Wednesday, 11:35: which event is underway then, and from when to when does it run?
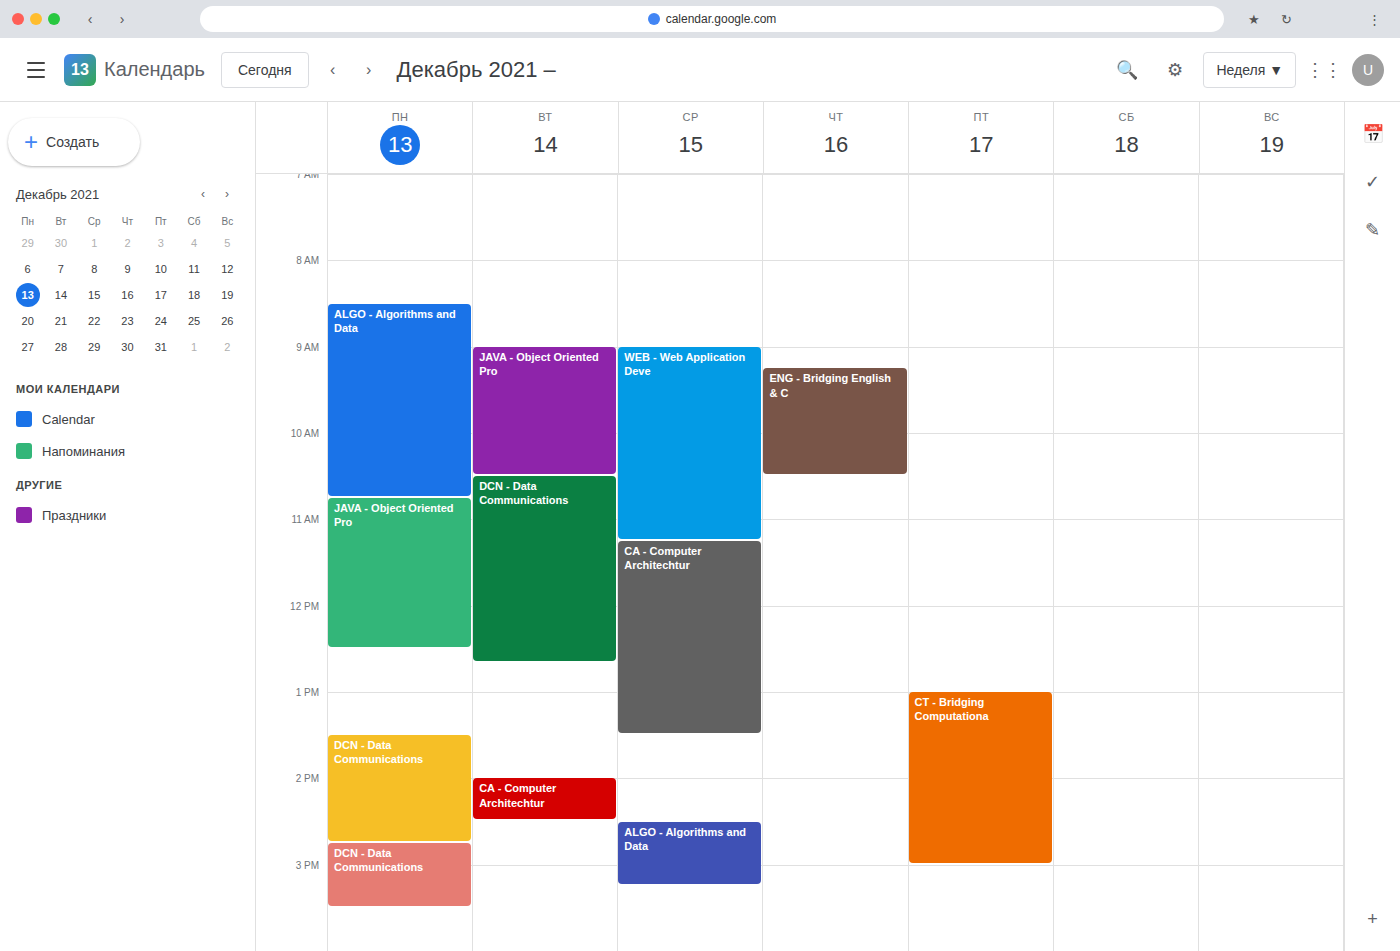
"CA - Computer Architechtur", 11:15 to 13:30